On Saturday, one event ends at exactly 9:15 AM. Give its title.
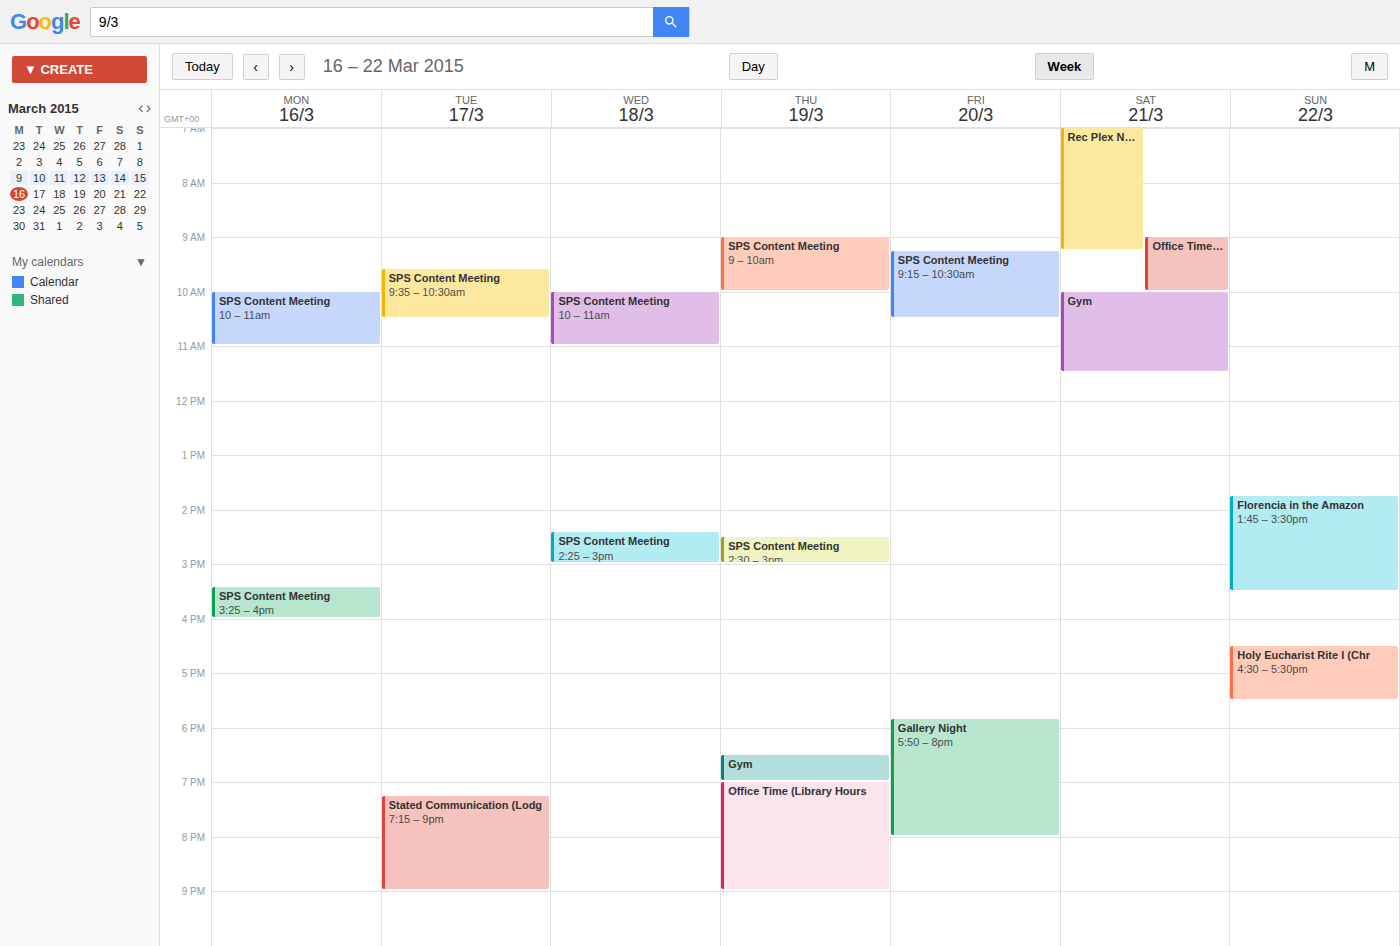
"Rec Plex North parkrun"